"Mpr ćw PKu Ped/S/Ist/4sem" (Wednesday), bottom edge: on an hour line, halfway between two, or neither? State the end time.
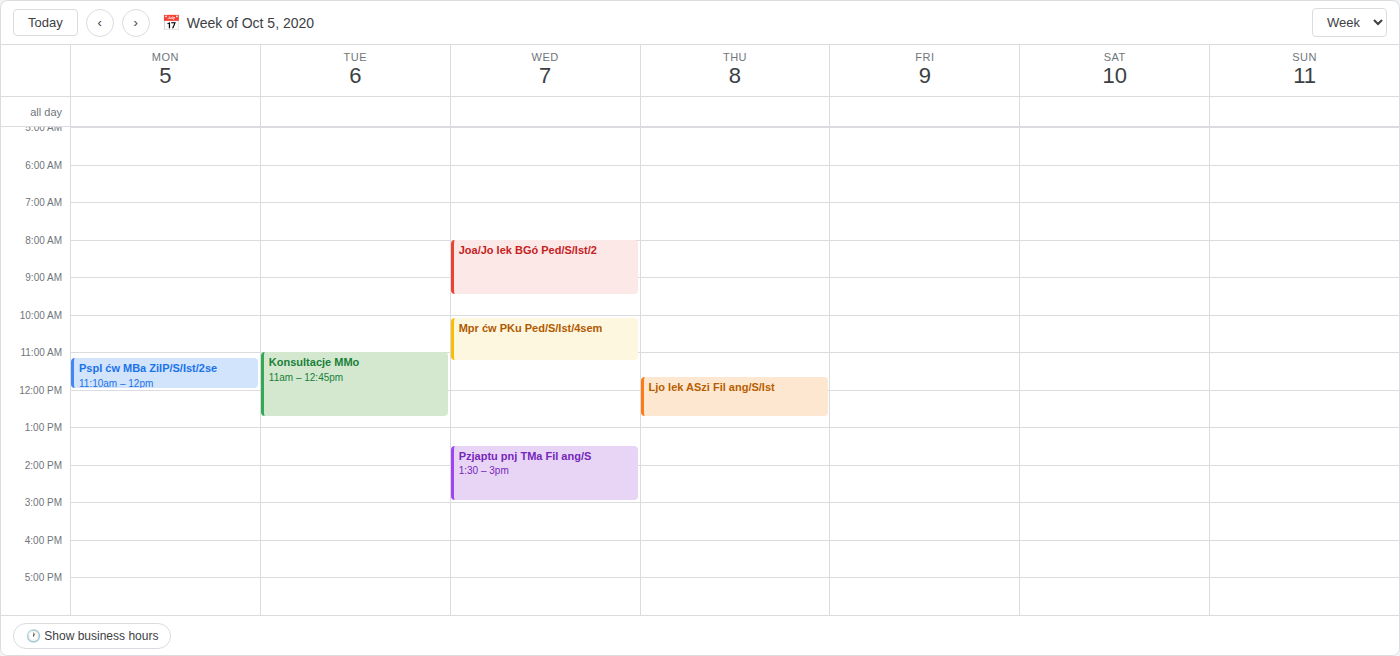
11:15 AM -- neither: a quarter of the way from the 11 AM line to the 12 PM line.